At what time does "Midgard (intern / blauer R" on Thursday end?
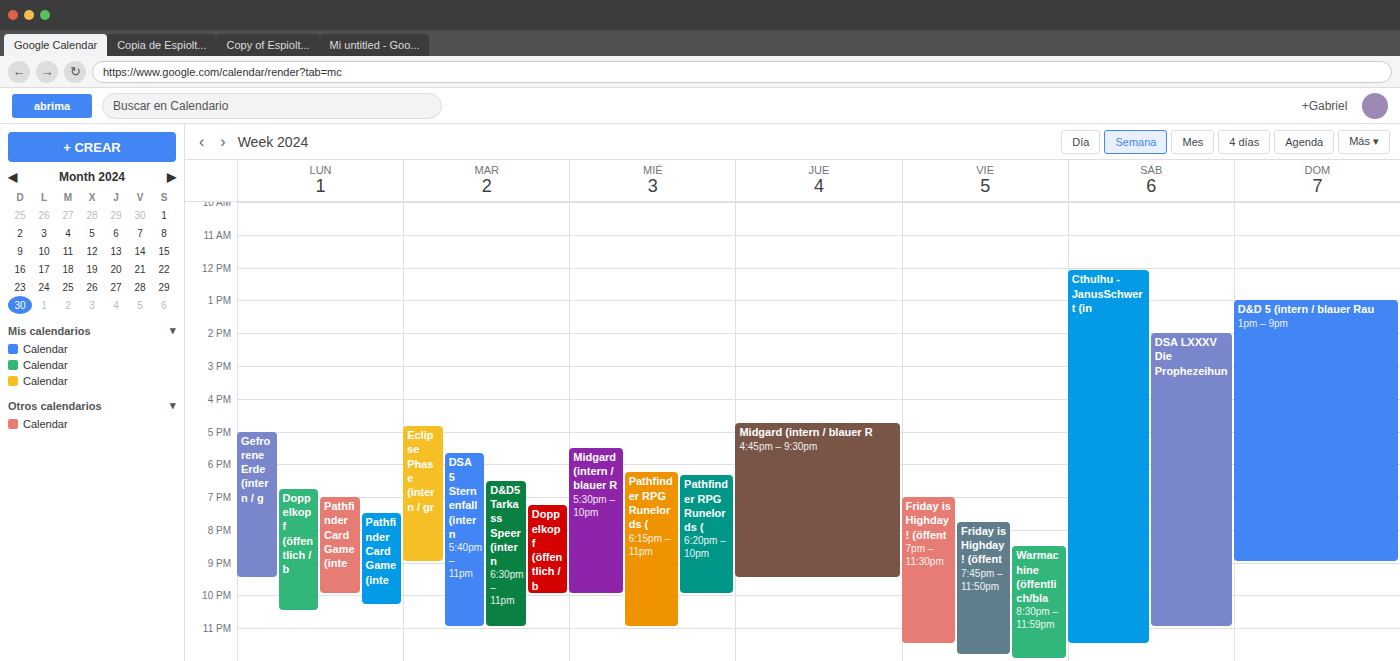
9:30 PM